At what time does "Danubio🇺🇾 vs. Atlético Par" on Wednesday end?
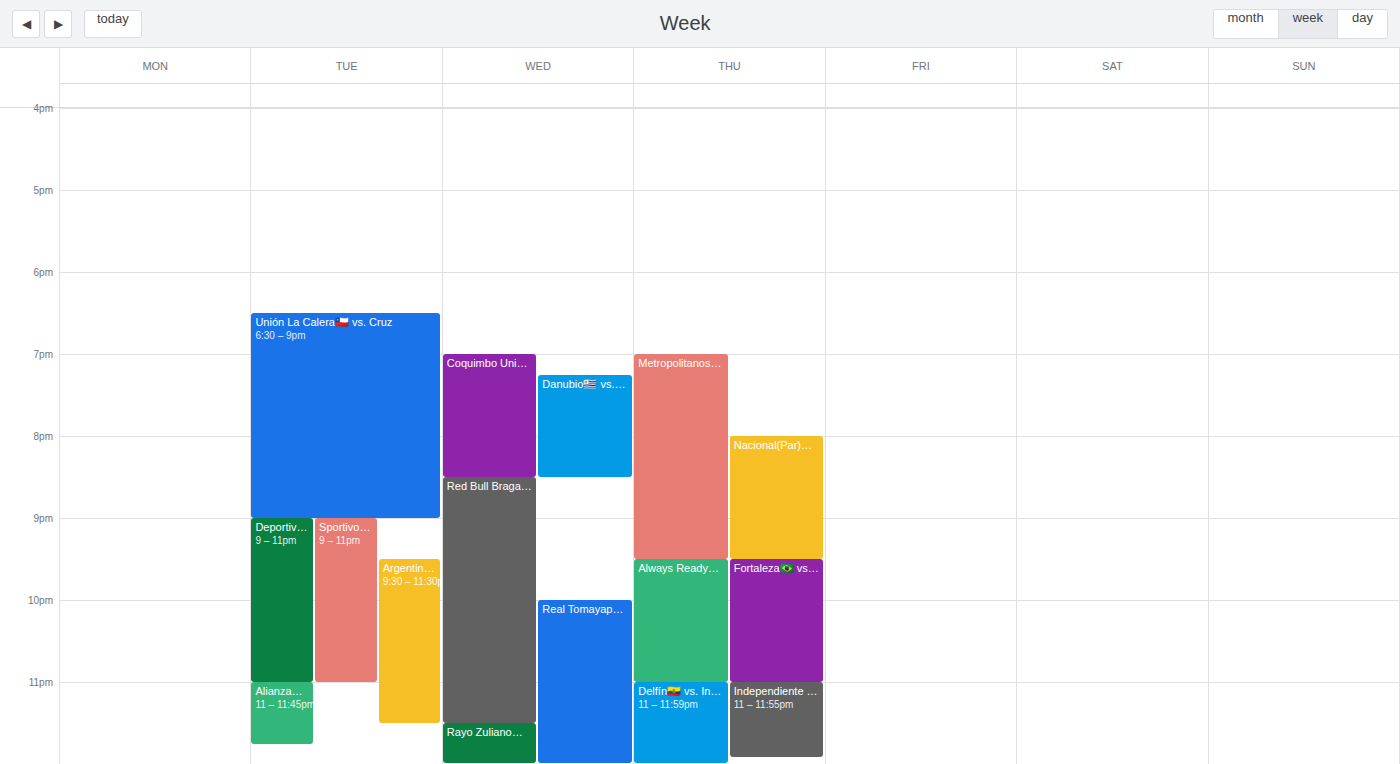
8:30 PM